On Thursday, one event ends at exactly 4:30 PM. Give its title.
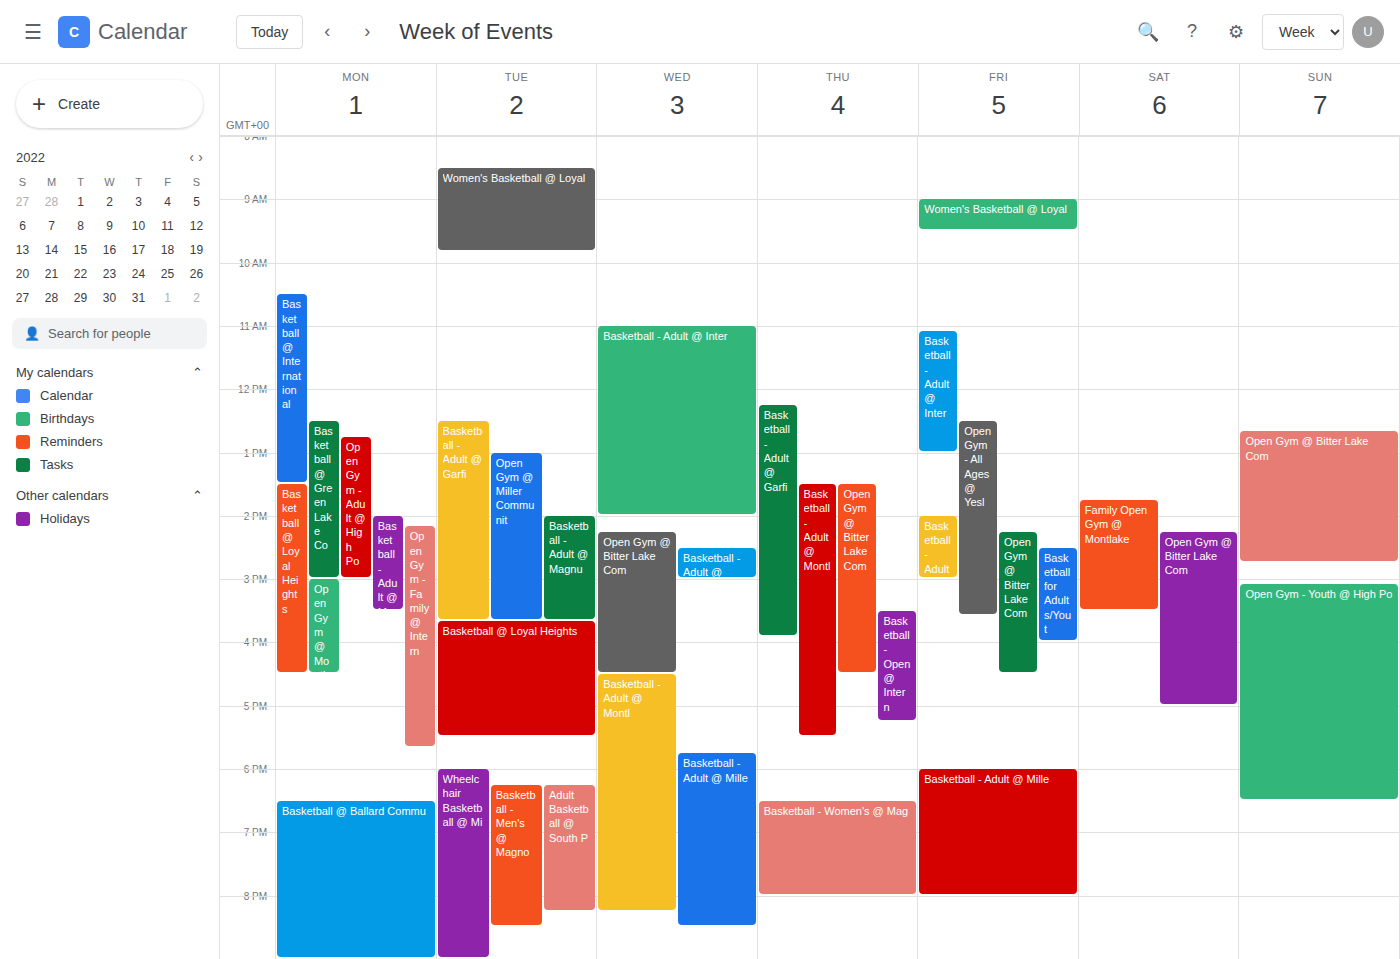
"Open Gym @ Bitter Lake Com"